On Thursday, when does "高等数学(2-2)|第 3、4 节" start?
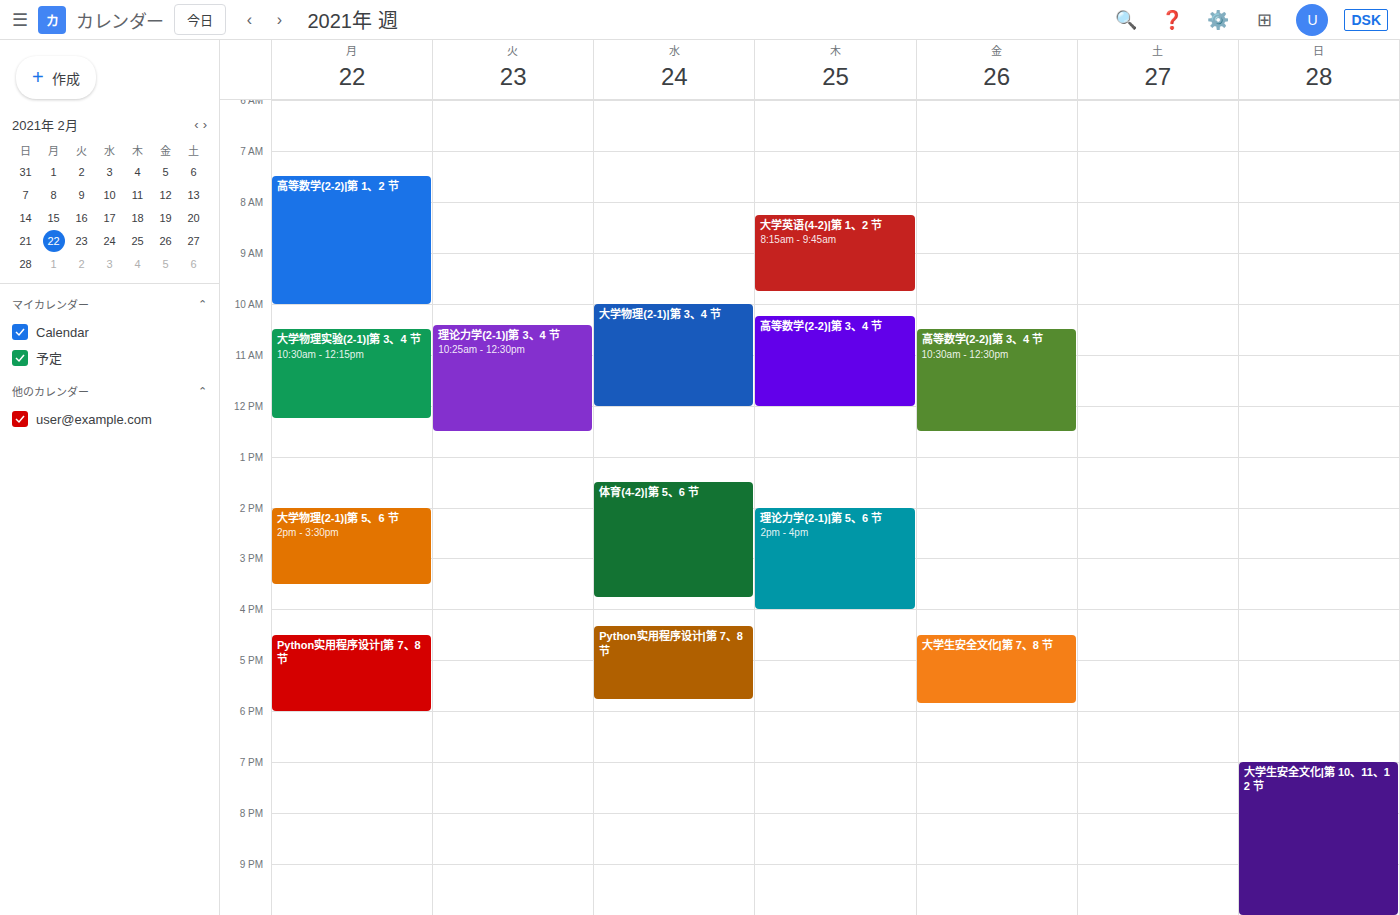
10:15 AM